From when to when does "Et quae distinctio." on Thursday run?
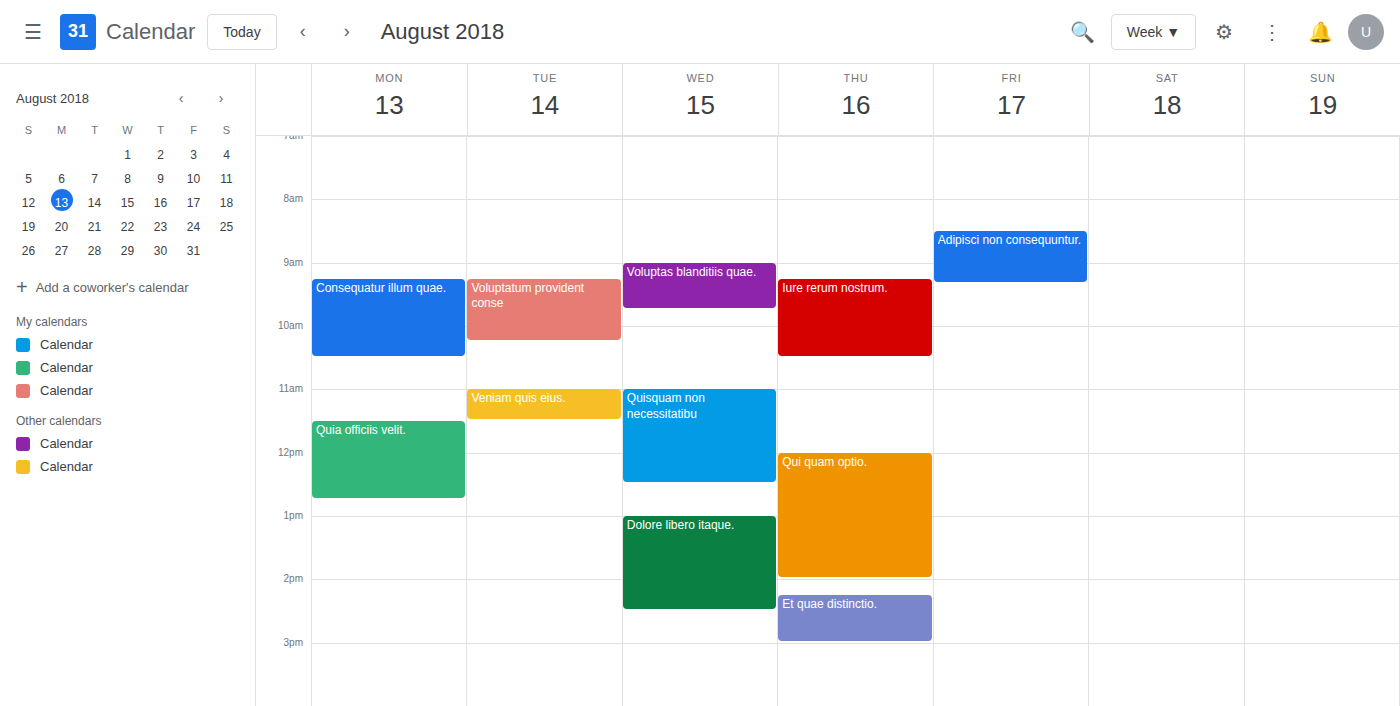
2:15 PM to 3:00 PM